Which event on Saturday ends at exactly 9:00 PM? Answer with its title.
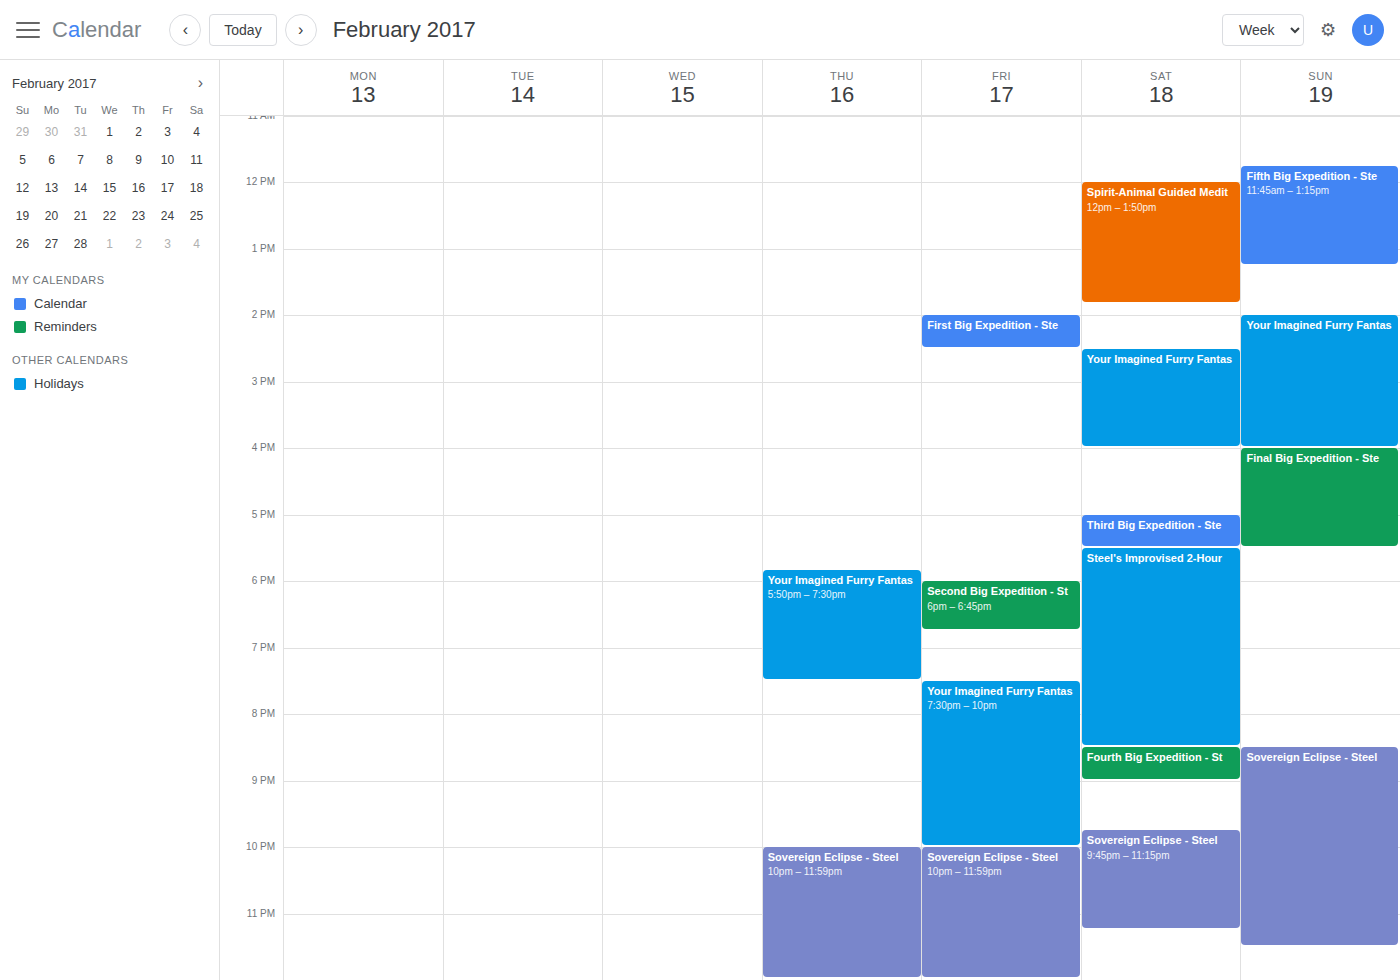
"Fourth Big Expedition - St"